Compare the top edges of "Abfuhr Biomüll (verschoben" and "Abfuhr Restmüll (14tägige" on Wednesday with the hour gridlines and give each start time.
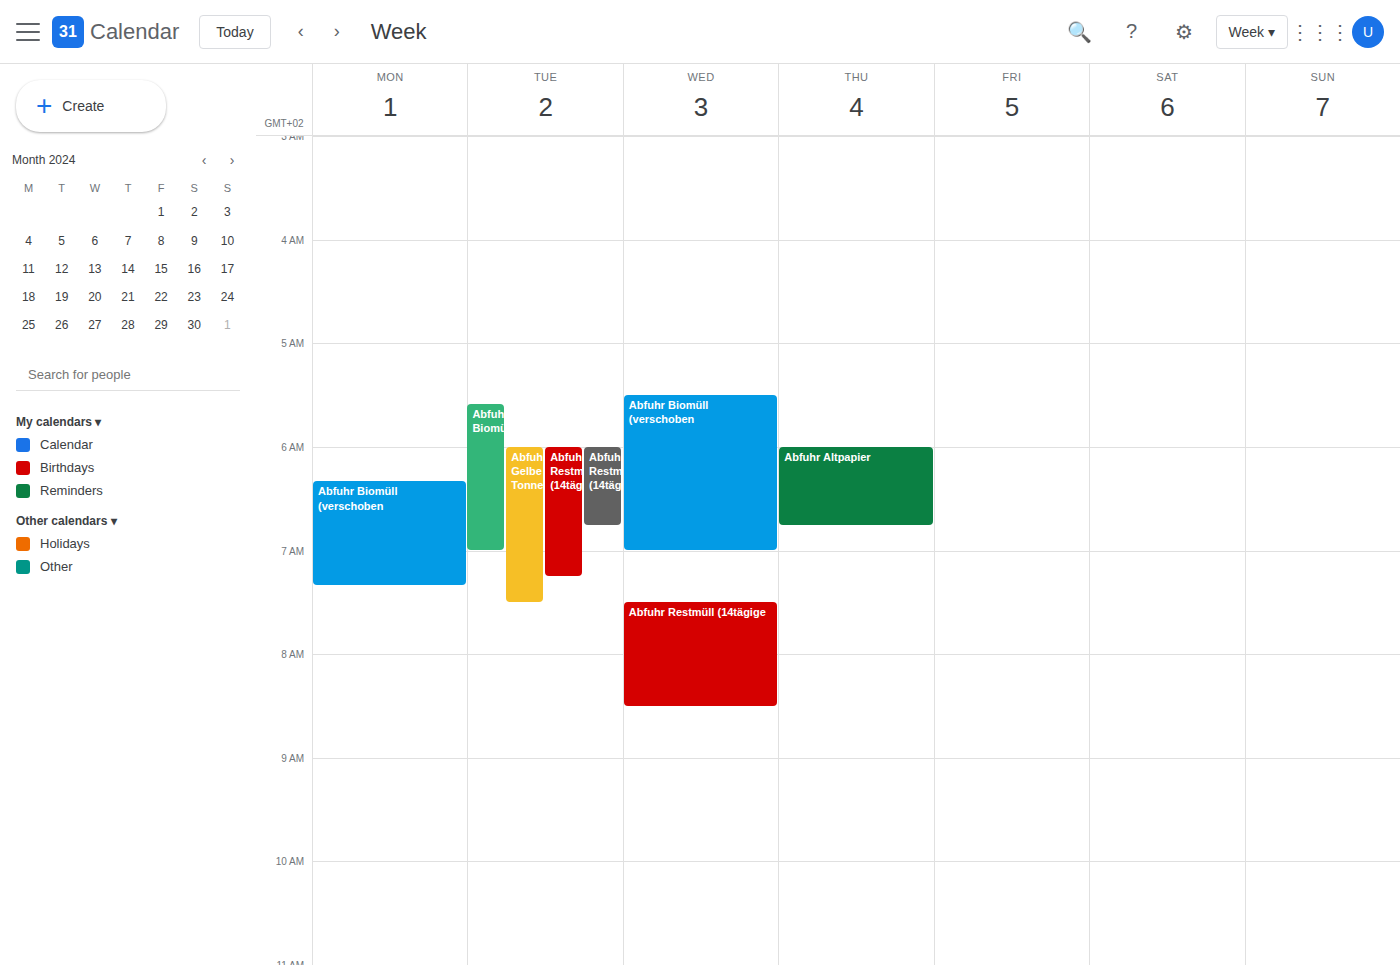
"Abfuhr Biomüll (verschoben": 05:30, halfway between the 05:00 and 06:00 lines. "Abfuhr Restmüll (14tägige": 07:30, halfway between the 07:00 and 08:00 lines.